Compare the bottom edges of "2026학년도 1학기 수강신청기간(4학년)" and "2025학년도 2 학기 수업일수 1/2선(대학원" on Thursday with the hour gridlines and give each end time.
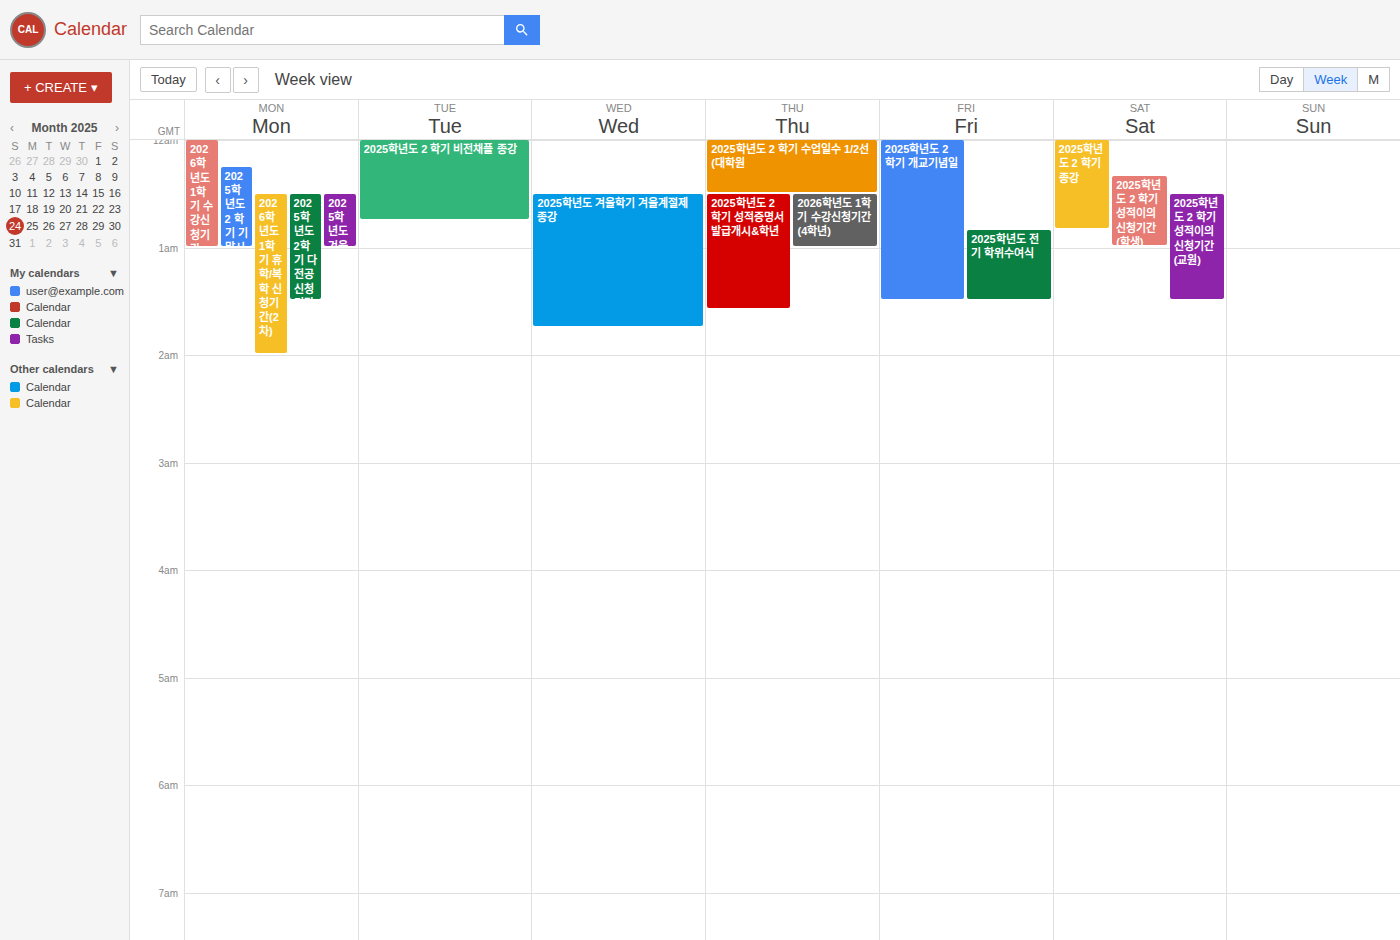
"2026학년도 1학기 수강신청기간(4학년)": 1:00 AM, exactly on the 1 AM line. "2025학년도 2 학기 수업일수 1/2선(대학원": 12:30 AM, halfway between the 12 AM and 1 AM lines.